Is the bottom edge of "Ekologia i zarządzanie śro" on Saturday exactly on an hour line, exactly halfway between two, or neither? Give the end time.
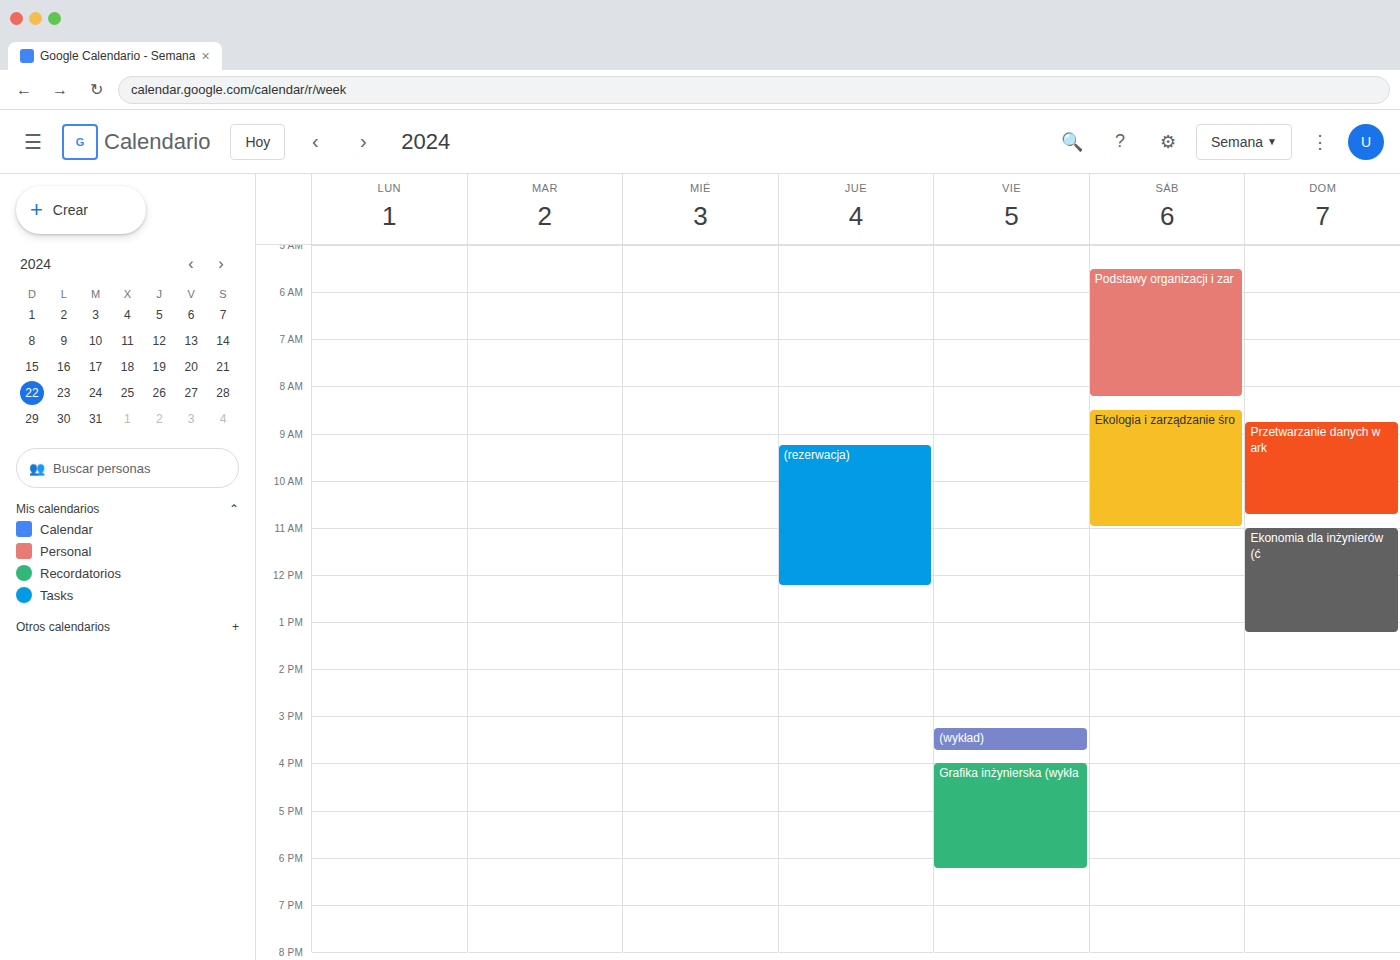
11:00 -- exactly on the 11:00 line.